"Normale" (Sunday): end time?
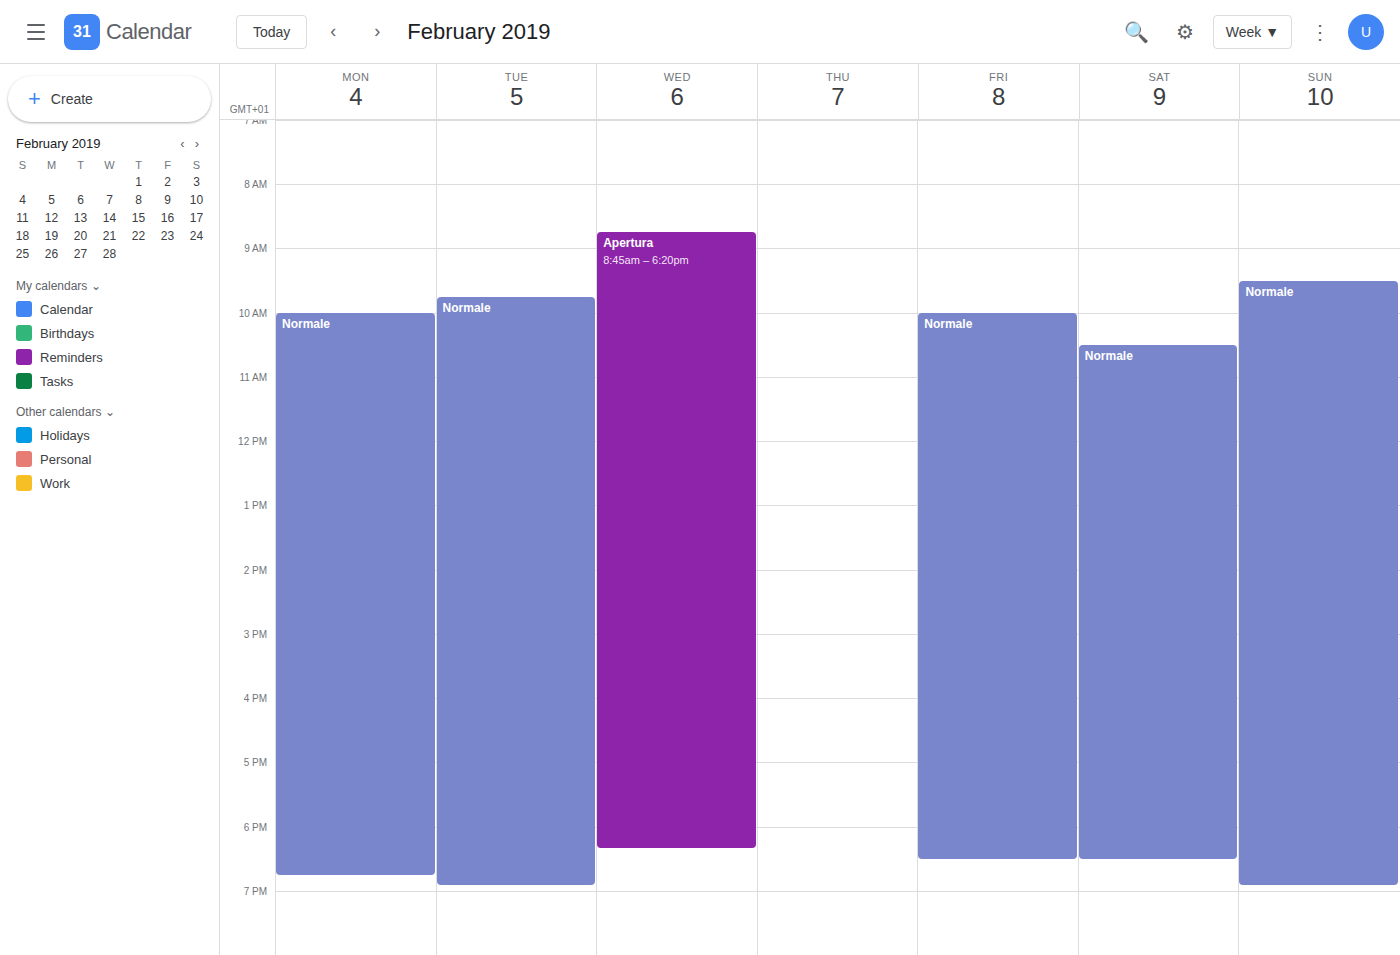
6:55 PM